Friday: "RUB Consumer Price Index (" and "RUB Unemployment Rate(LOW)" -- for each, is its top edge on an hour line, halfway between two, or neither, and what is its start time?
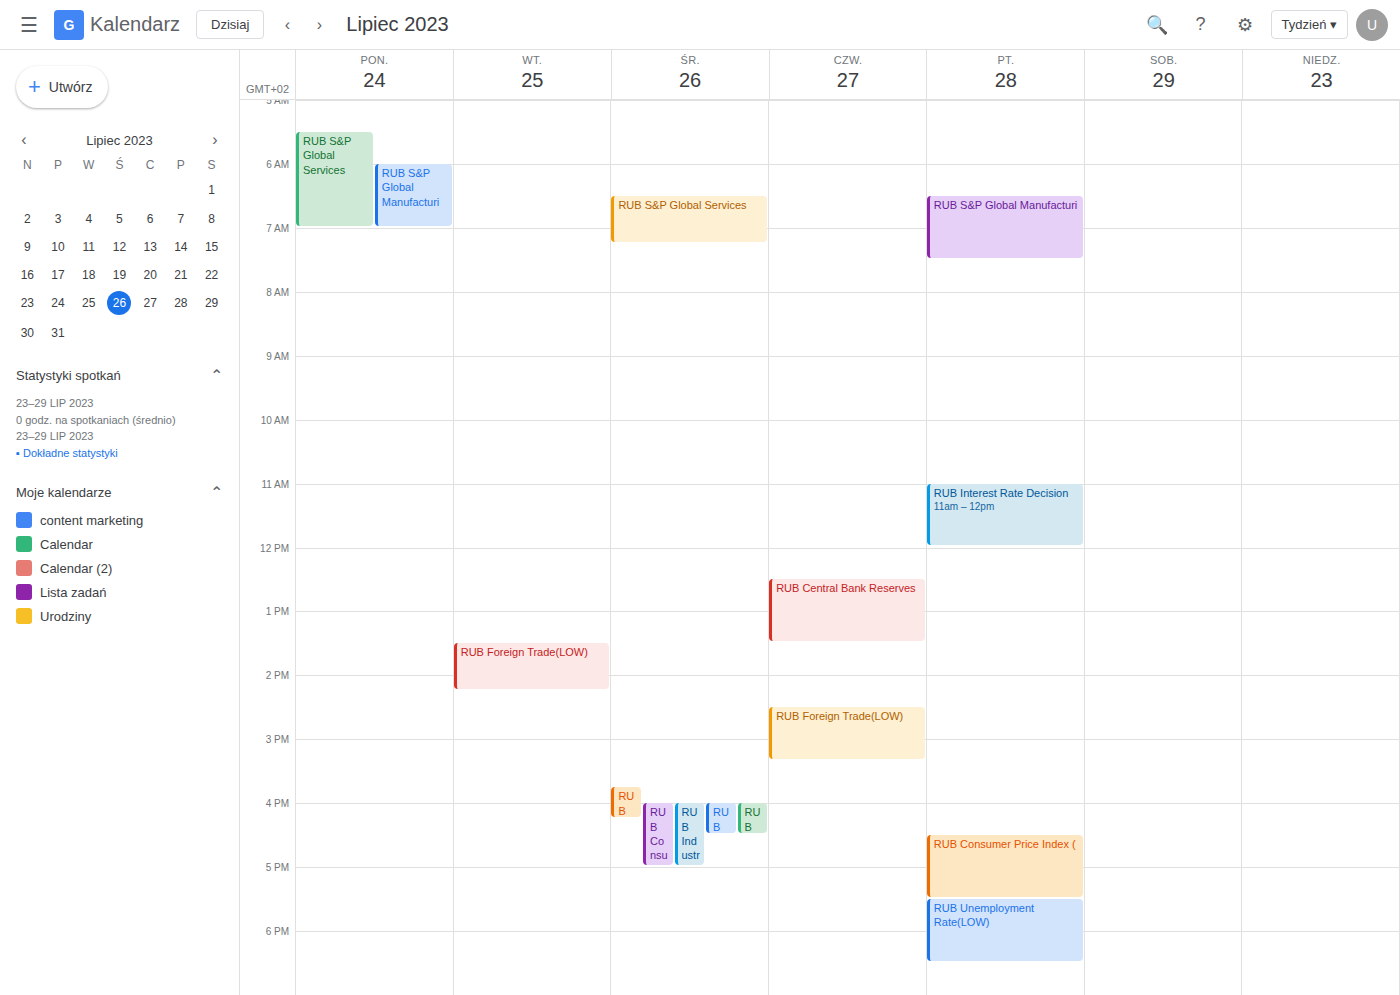
"RUB Consumer Price Index (": 4:30 PM, halfway between the 4 PM and 5 PM lines. "RUB Unemployment Rate(LOW)": 5:30 PM, halfway between the 5 PM and 6 PM lines.